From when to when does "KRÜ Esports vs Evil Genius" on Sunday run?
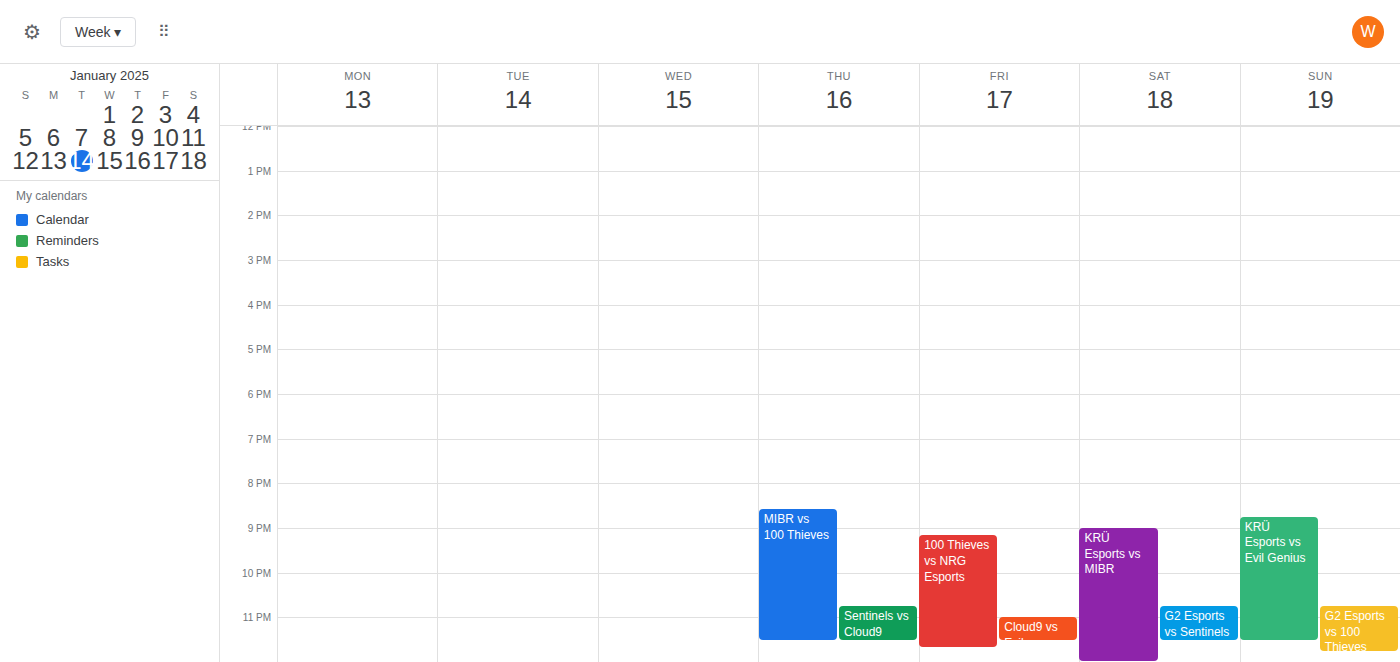
8:45 PM to 11:30 PM